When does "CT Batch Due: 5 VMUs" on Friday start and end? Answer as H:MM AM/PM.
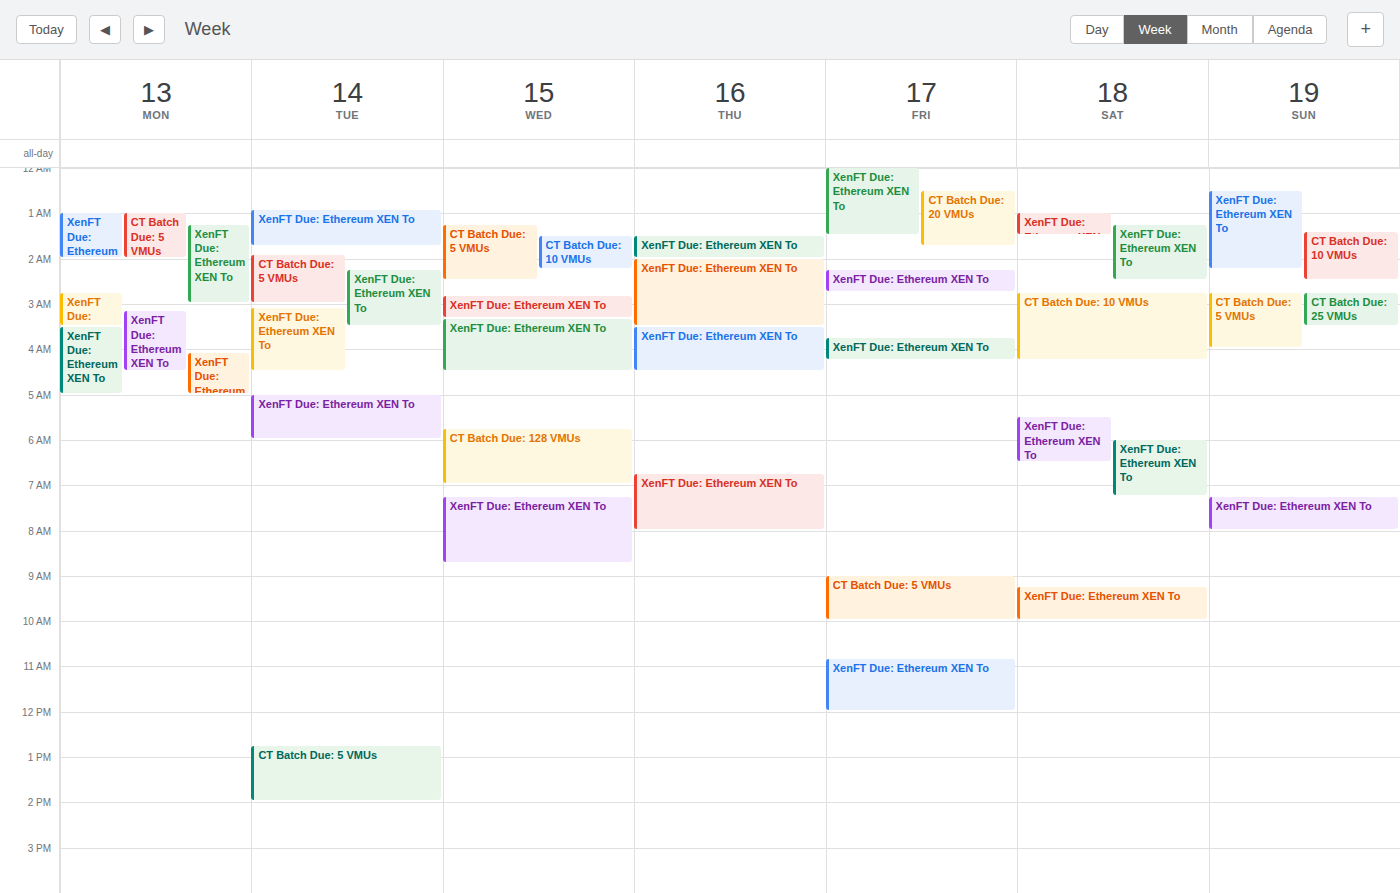
9:00 AM to 10:00 AM